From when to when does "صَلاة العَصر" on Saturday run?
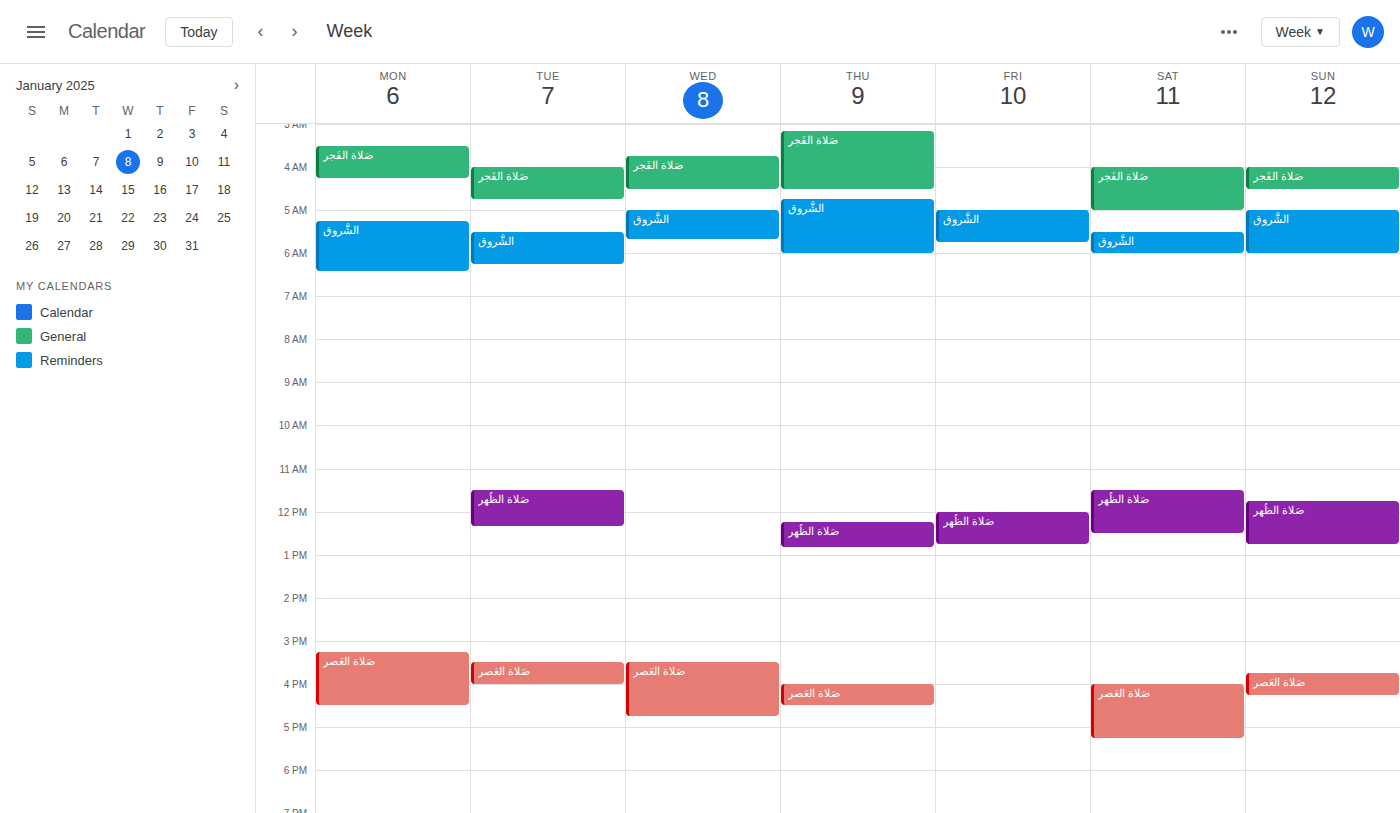
4:00 PM to 5:15 PM